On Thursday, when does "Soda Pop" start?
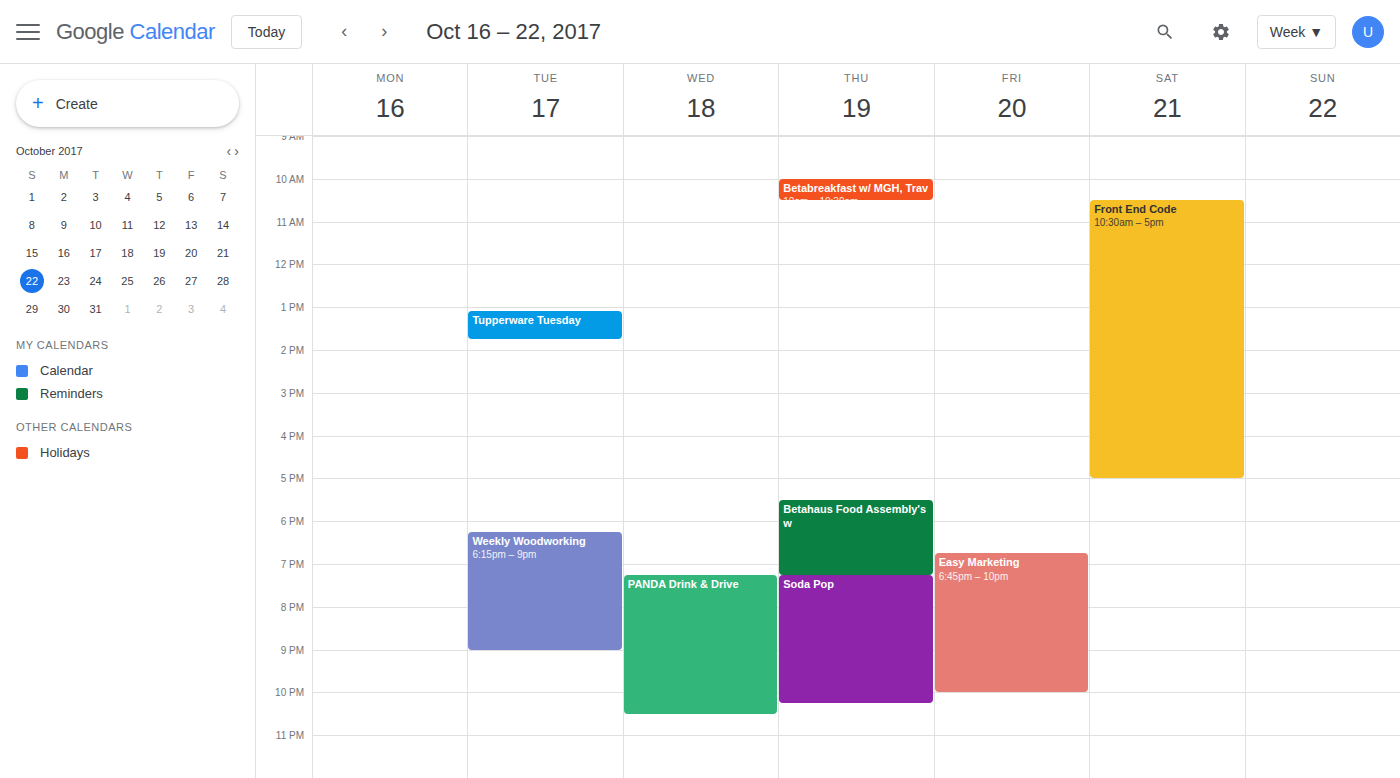
7:15 PM